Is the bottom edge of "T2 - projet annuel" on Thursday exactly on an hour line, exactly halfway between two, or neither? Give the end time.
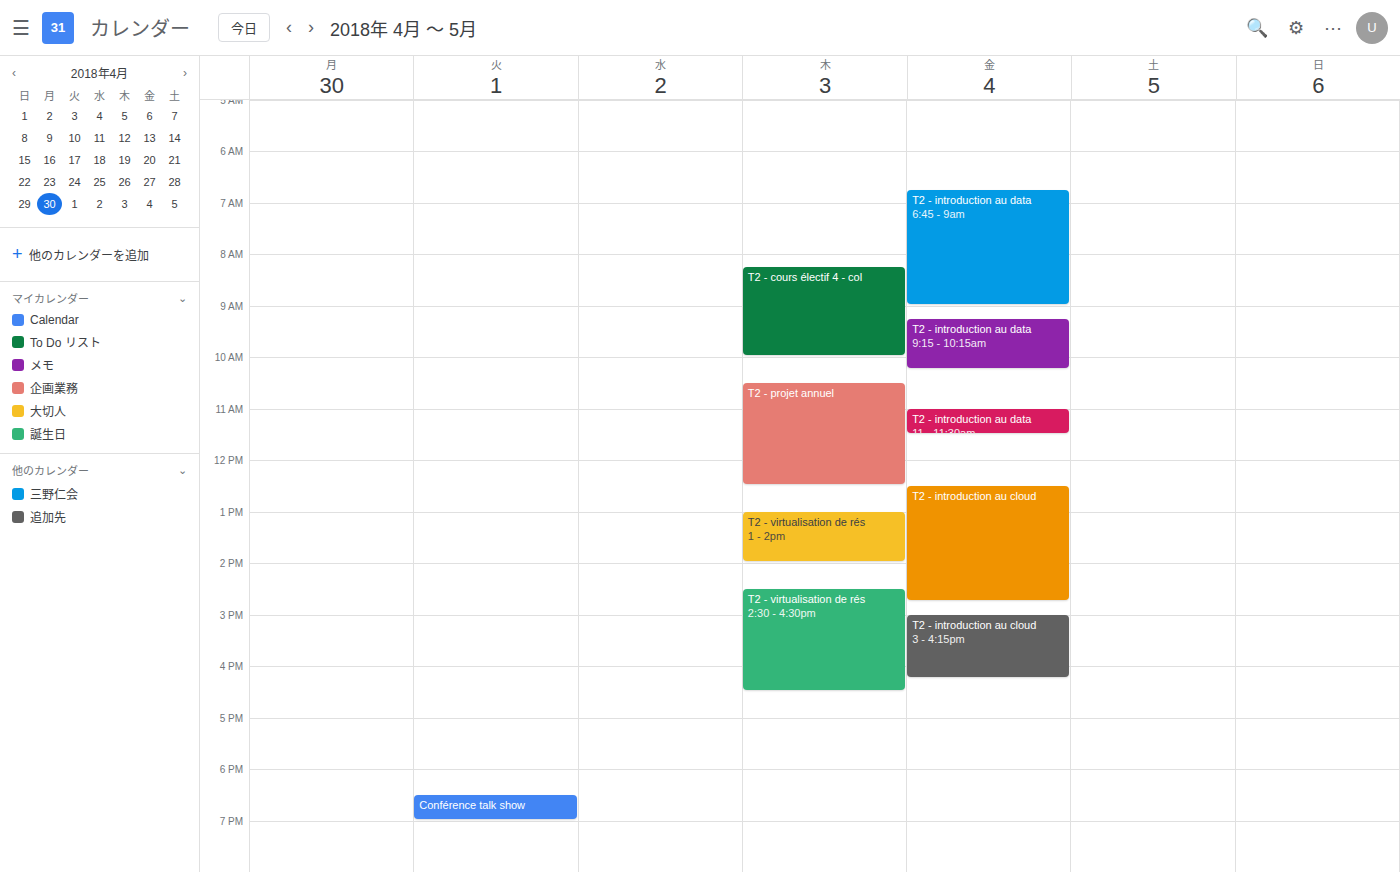
12:30 PM -- halfway between the 12 PM and 1 PM lines.